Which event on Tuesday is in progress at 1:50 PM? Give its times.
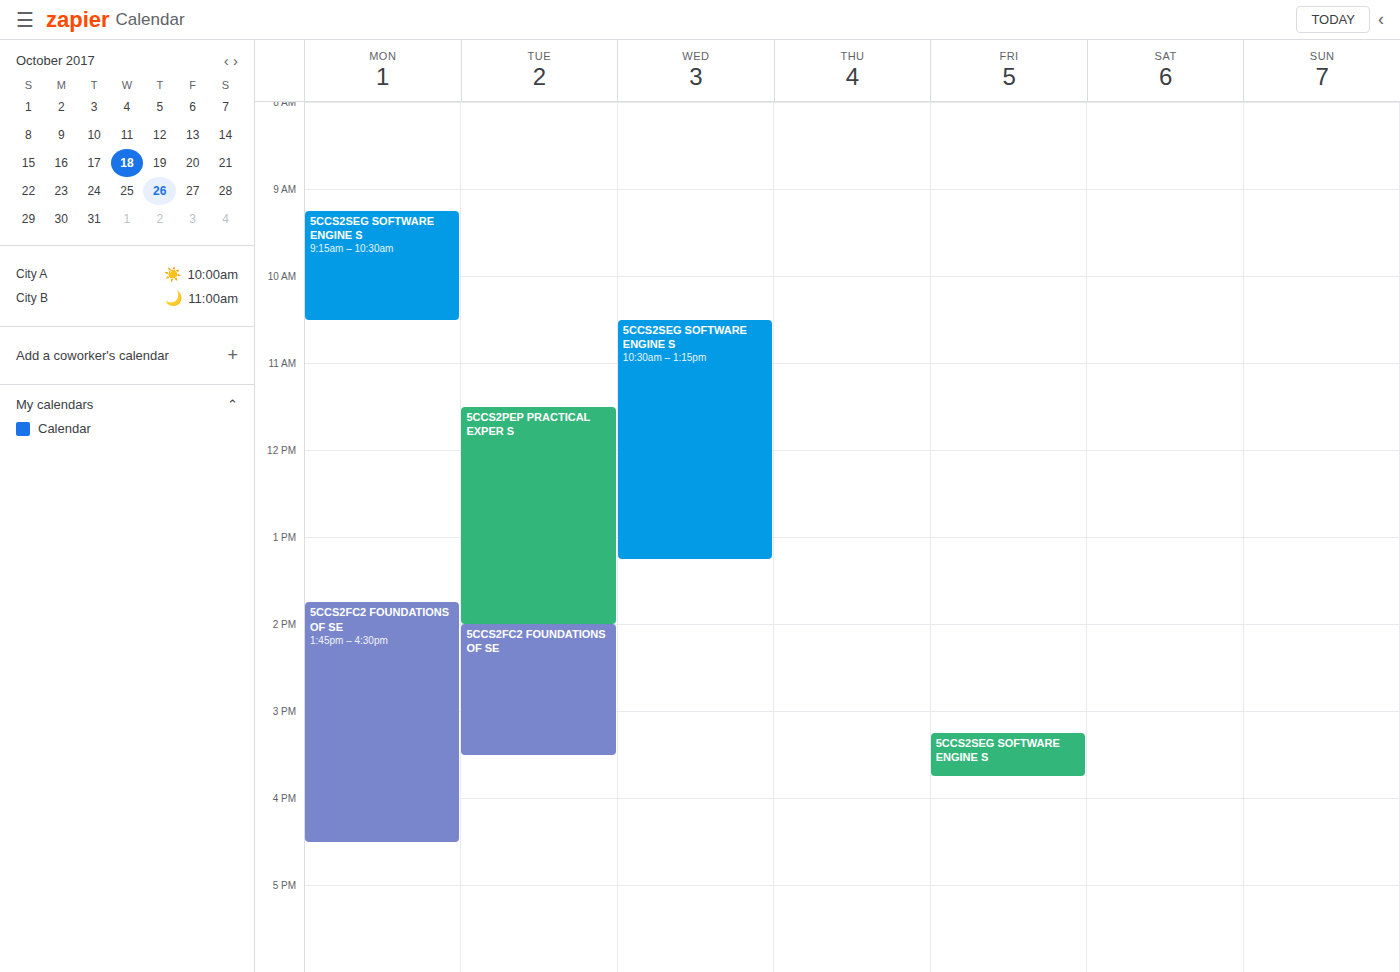
"5CCS2PEP PRACTICAL EXPER S", 11:30 AM to 2:00 PM